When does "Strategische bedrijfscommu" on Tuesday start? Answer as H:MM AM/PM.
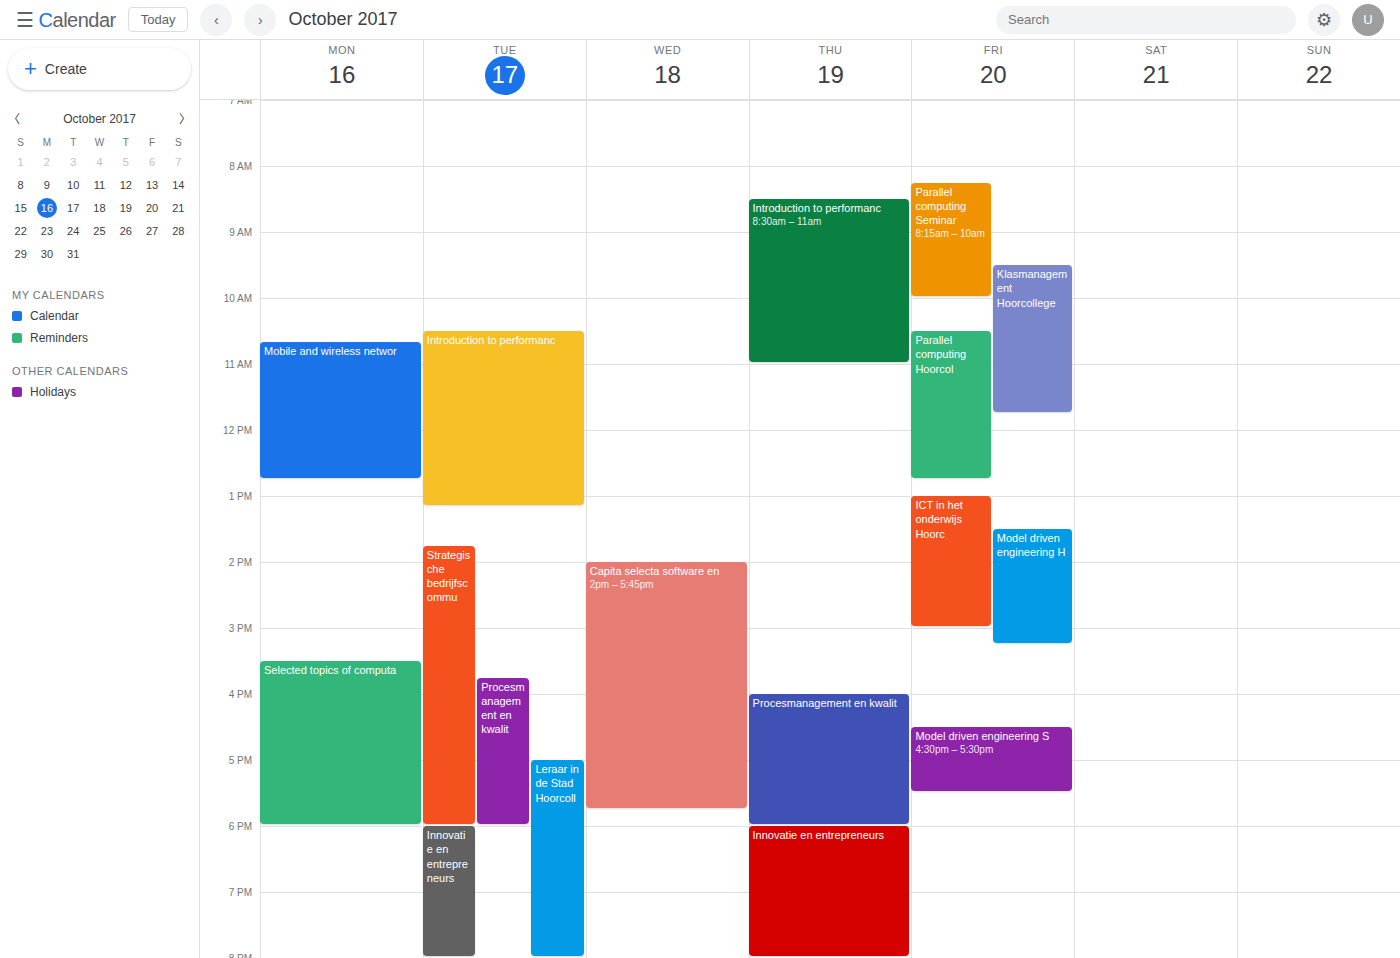
1:45 PM